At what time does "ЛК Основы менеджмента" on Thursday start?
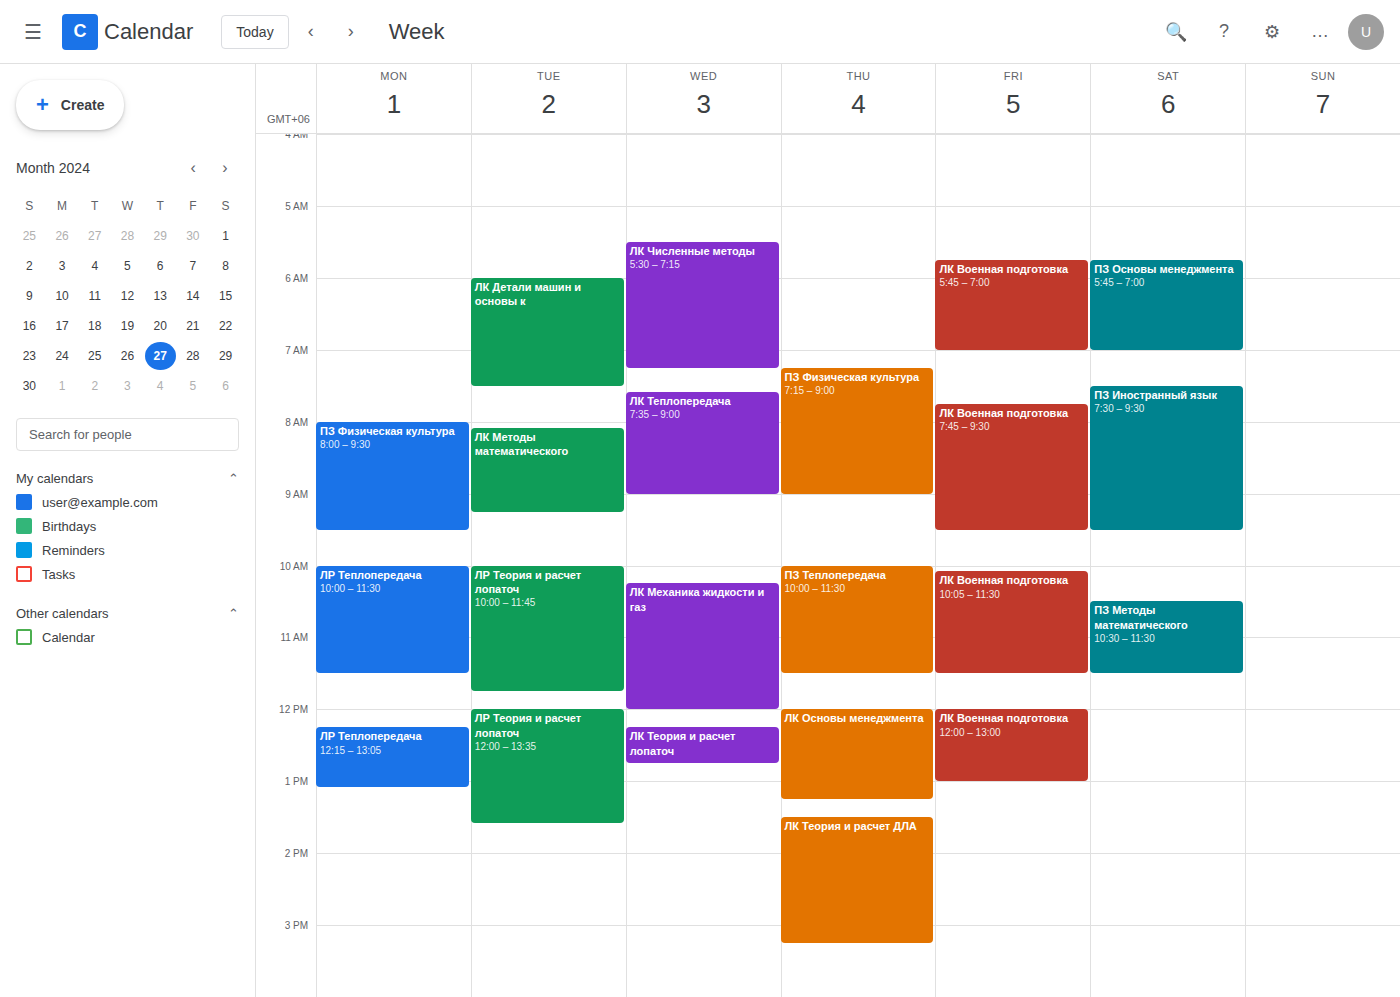
12:00 PM